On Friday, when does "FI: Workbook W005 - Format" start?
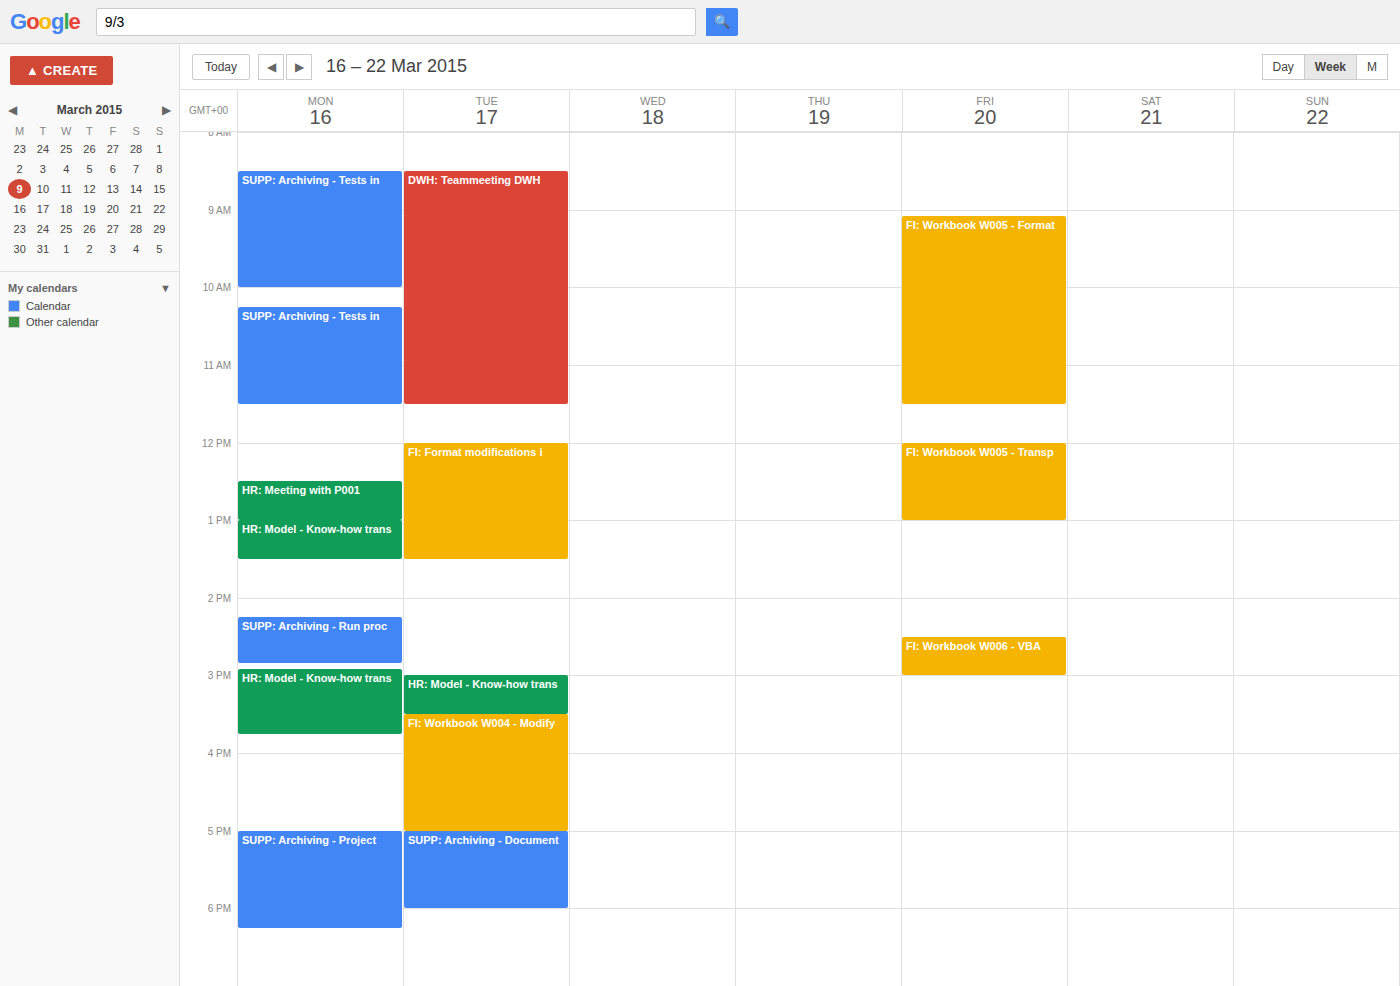
9:05 AM